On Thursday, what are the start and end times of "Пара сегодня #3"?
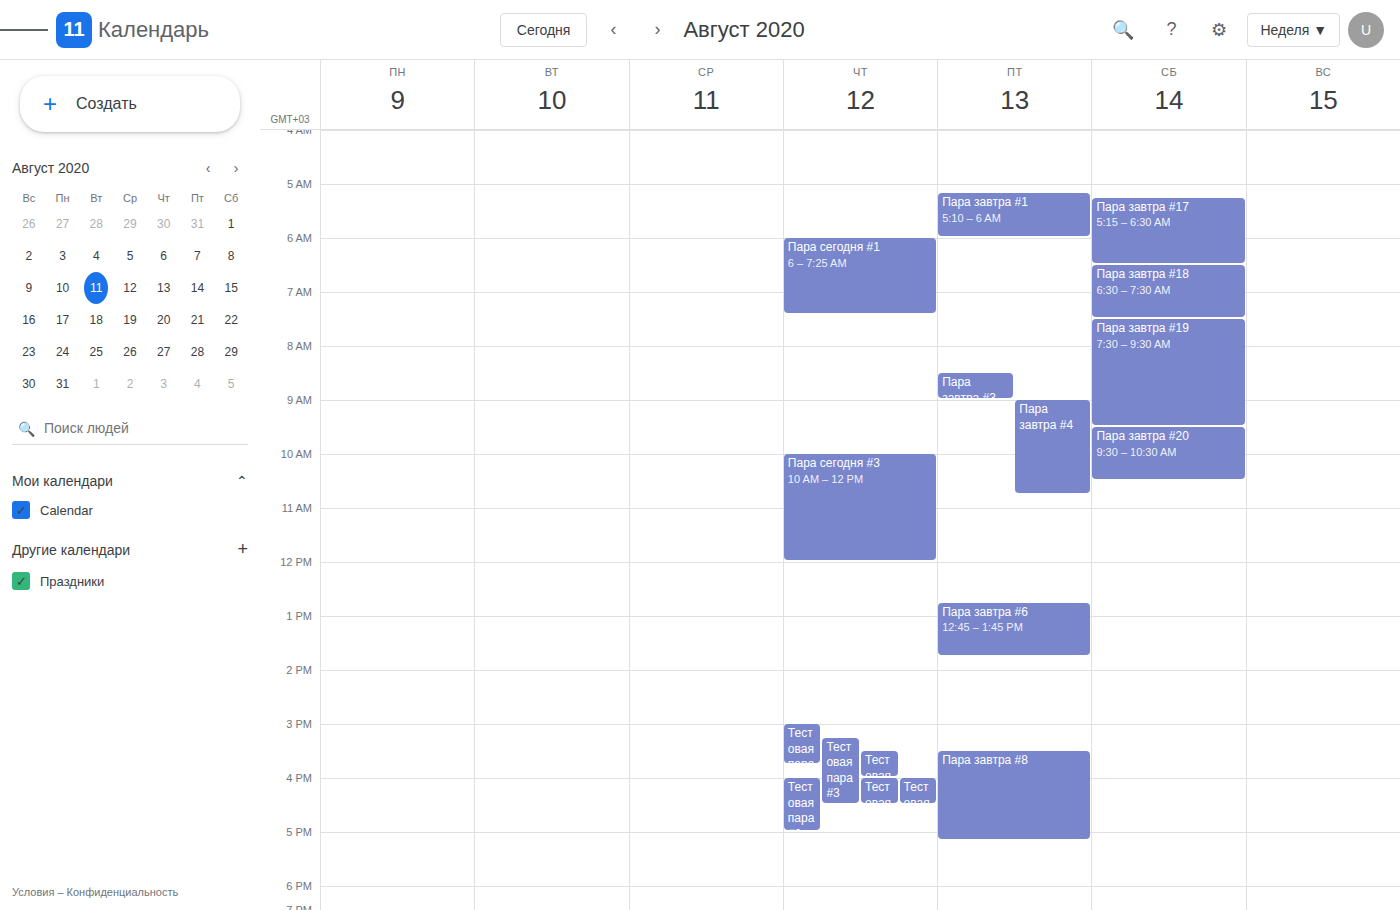
10:00 AM to 12:00 PM